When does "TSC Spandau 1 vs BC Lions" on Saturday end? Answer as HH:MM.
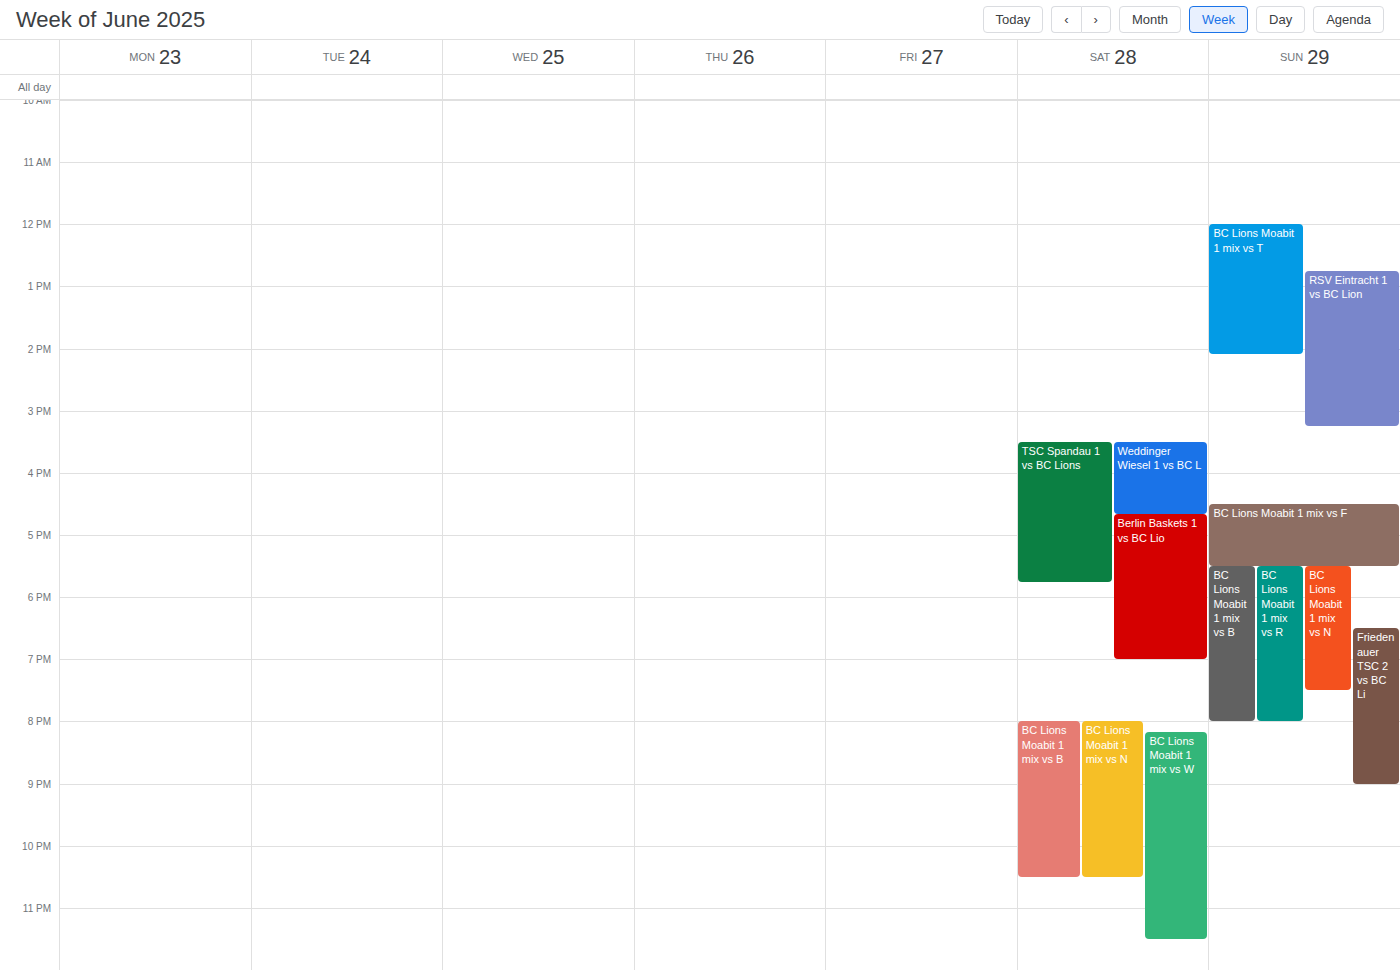
17:45